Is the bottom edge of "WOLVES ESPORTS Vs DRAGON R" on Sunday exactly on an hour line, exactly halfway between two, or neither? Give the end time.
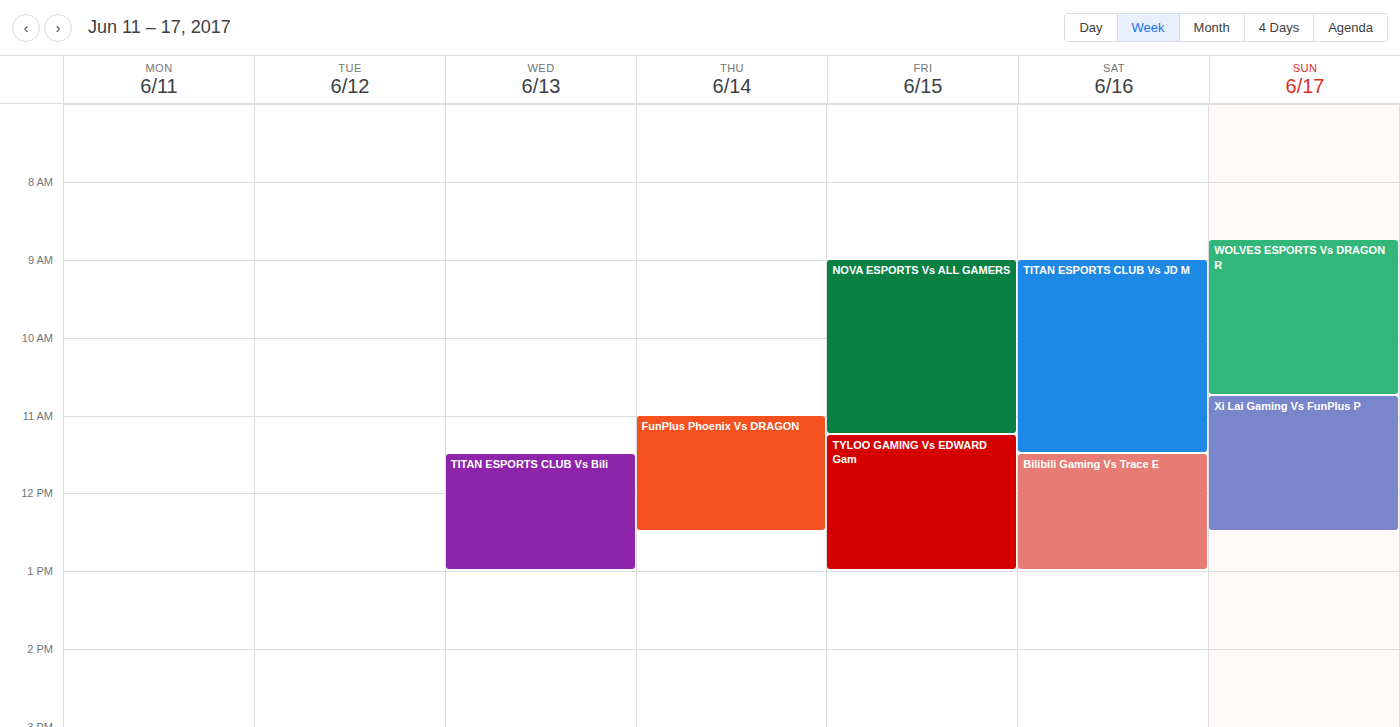
10:45 AM -- neither: three quarters of the way from the 10 AM line to the 11 AM line.